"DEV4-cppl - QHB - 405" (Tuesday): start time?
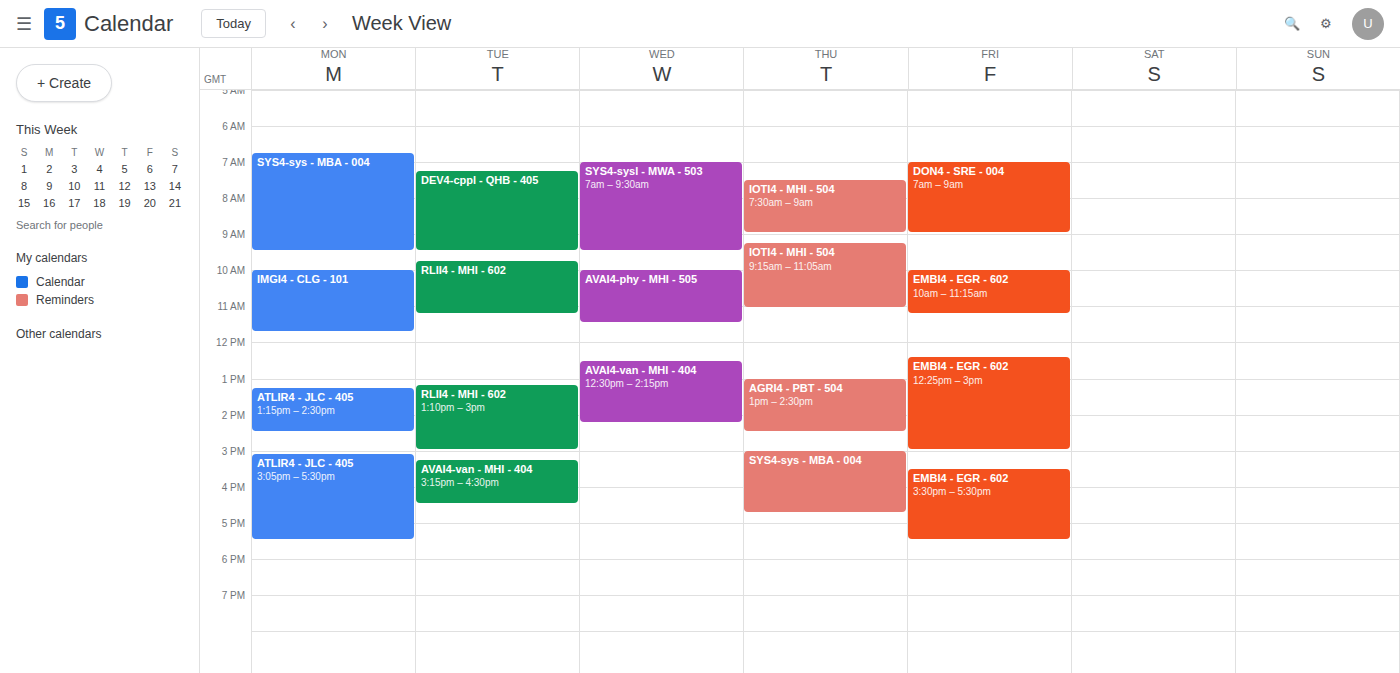
7:15 AM